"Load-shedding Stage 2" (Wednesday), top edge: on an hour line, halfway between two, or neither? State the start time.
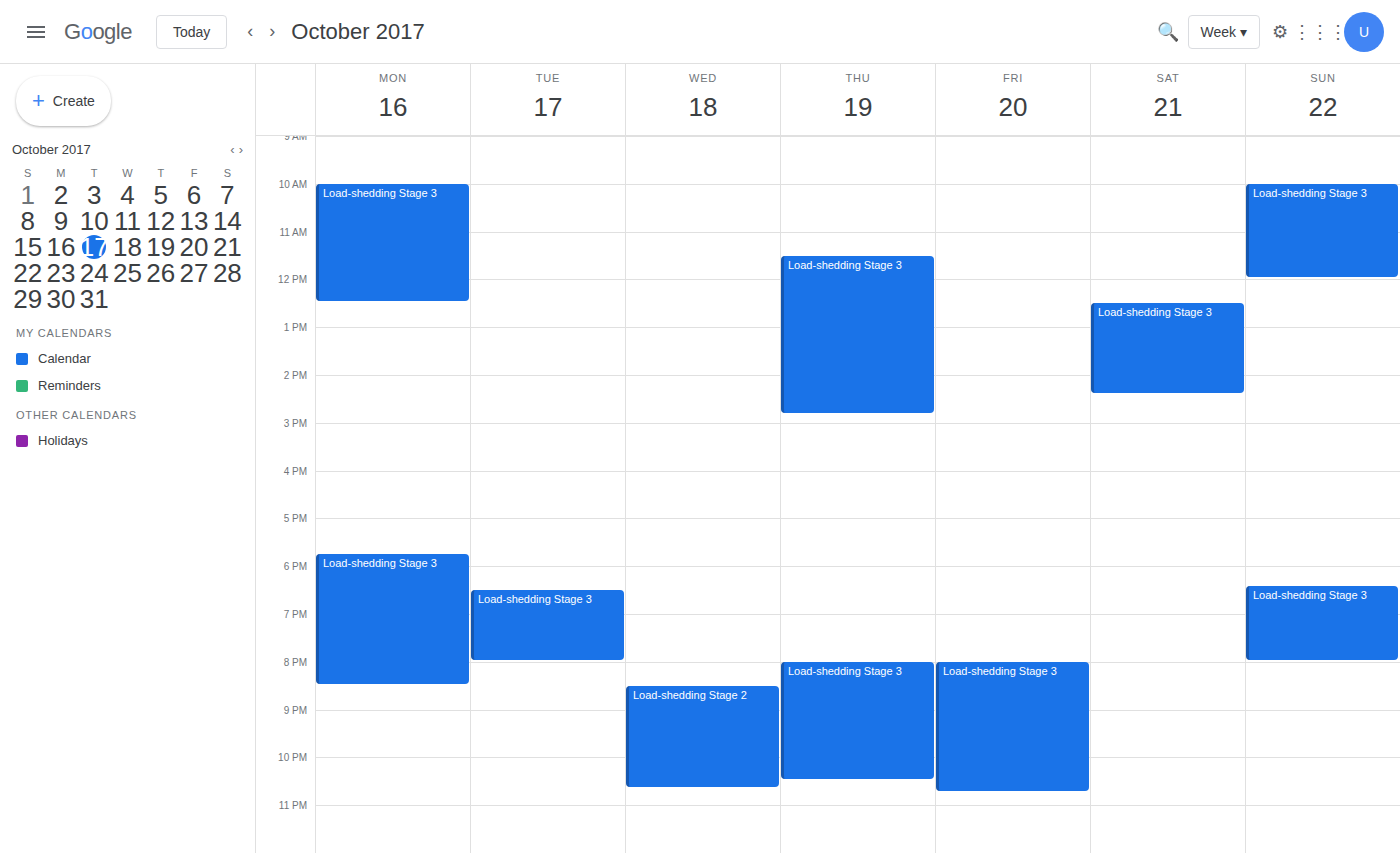
8:30 PM -- halfway between the 8 PM and 9 PM lines.